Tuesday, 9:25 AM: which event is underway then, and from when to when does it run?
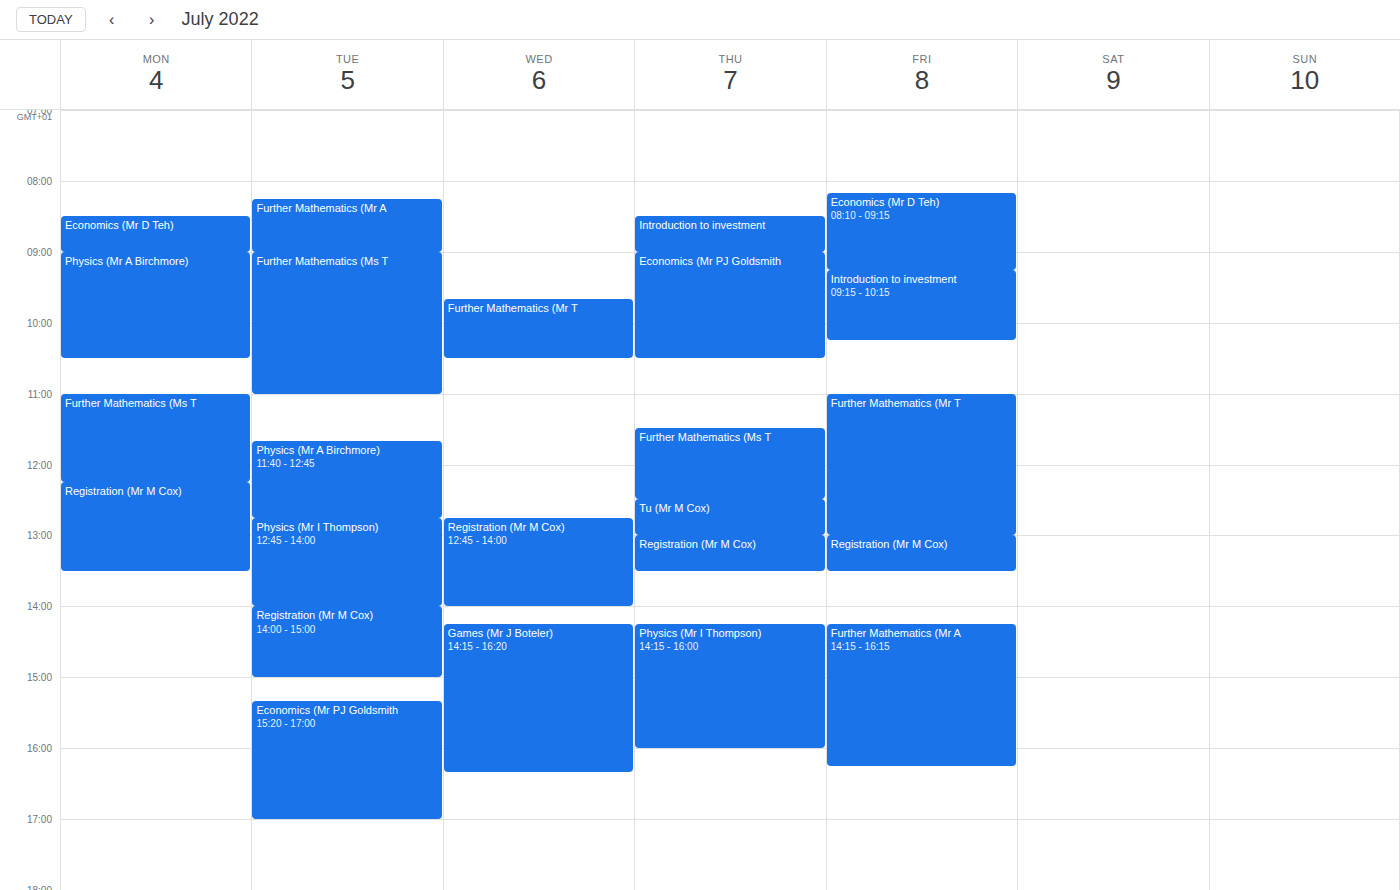
"Further Mathematics (Ms T", 9:00 AM to 11:00 AM